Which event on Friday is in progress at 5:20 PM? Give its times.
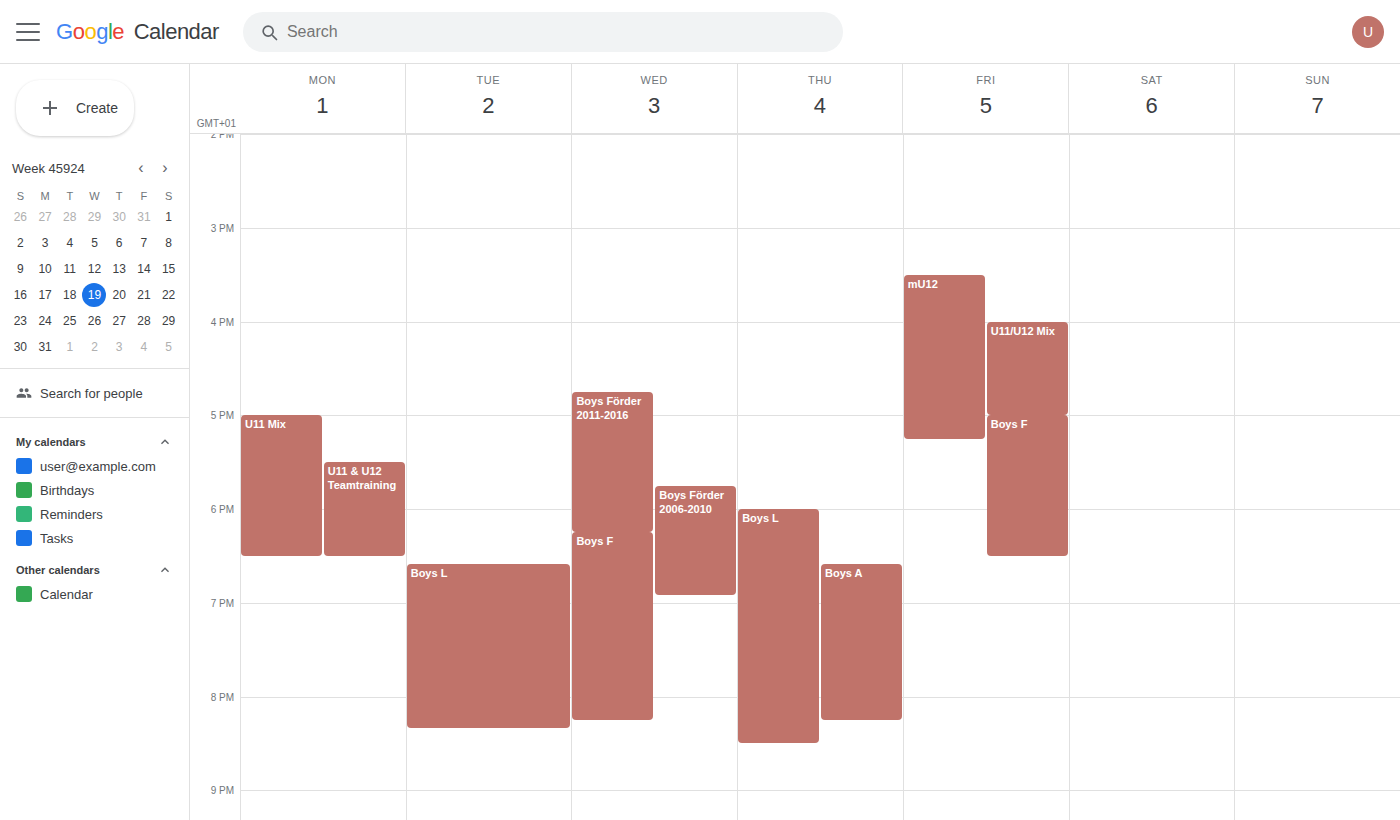
"Boys F", 5:00 PM to 6:30 PM